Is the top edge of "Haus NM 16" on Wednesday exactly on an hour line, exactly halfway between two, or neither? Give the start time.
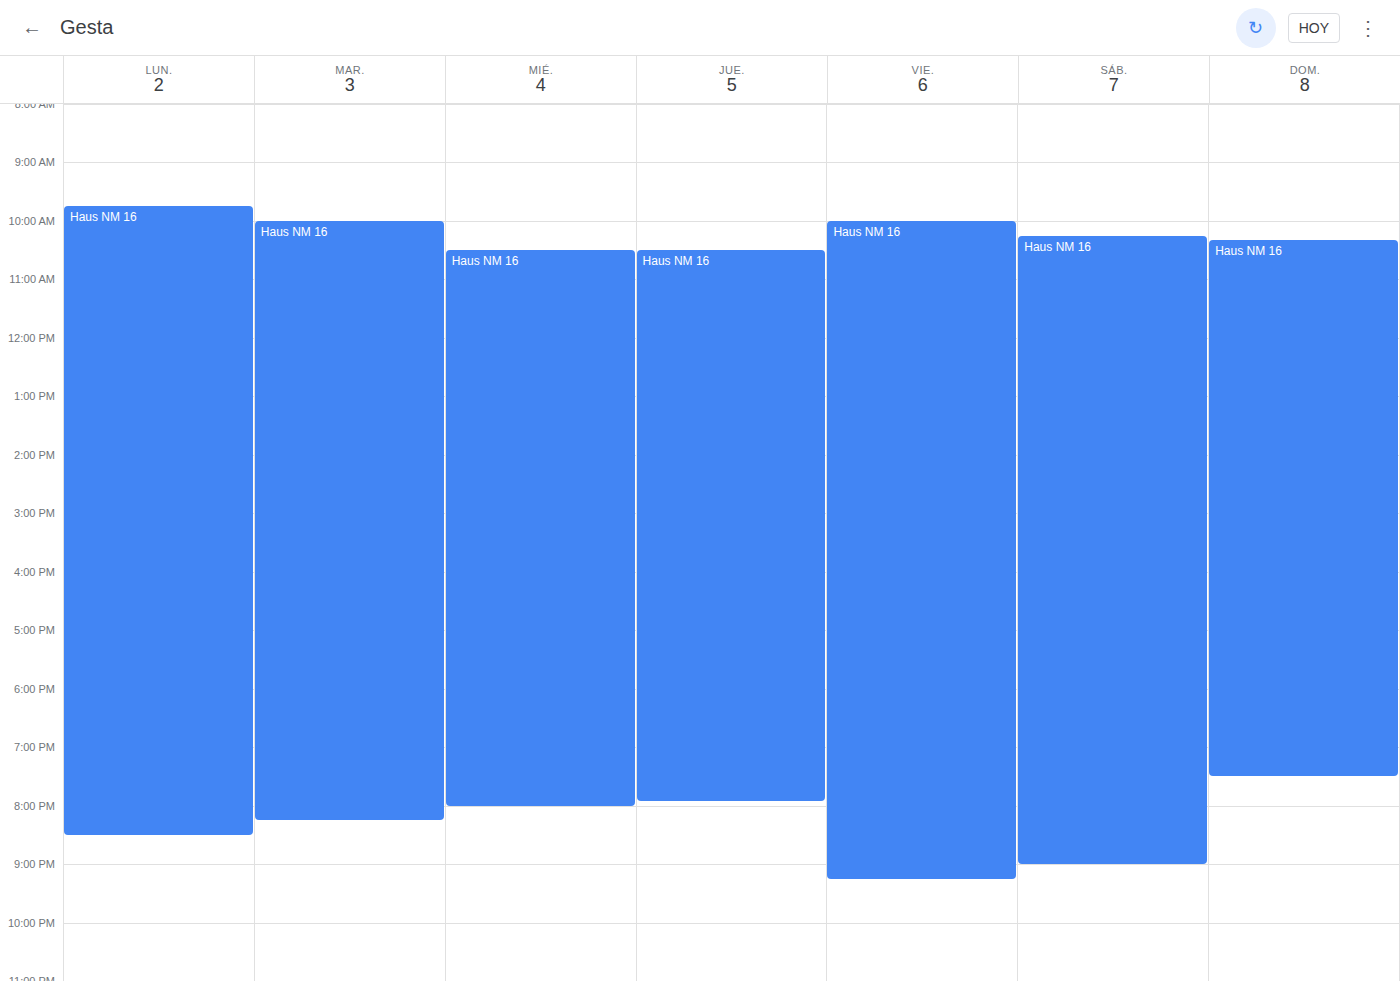
10:30 AM -- halfway between the 10 AM and 11 AM lines.